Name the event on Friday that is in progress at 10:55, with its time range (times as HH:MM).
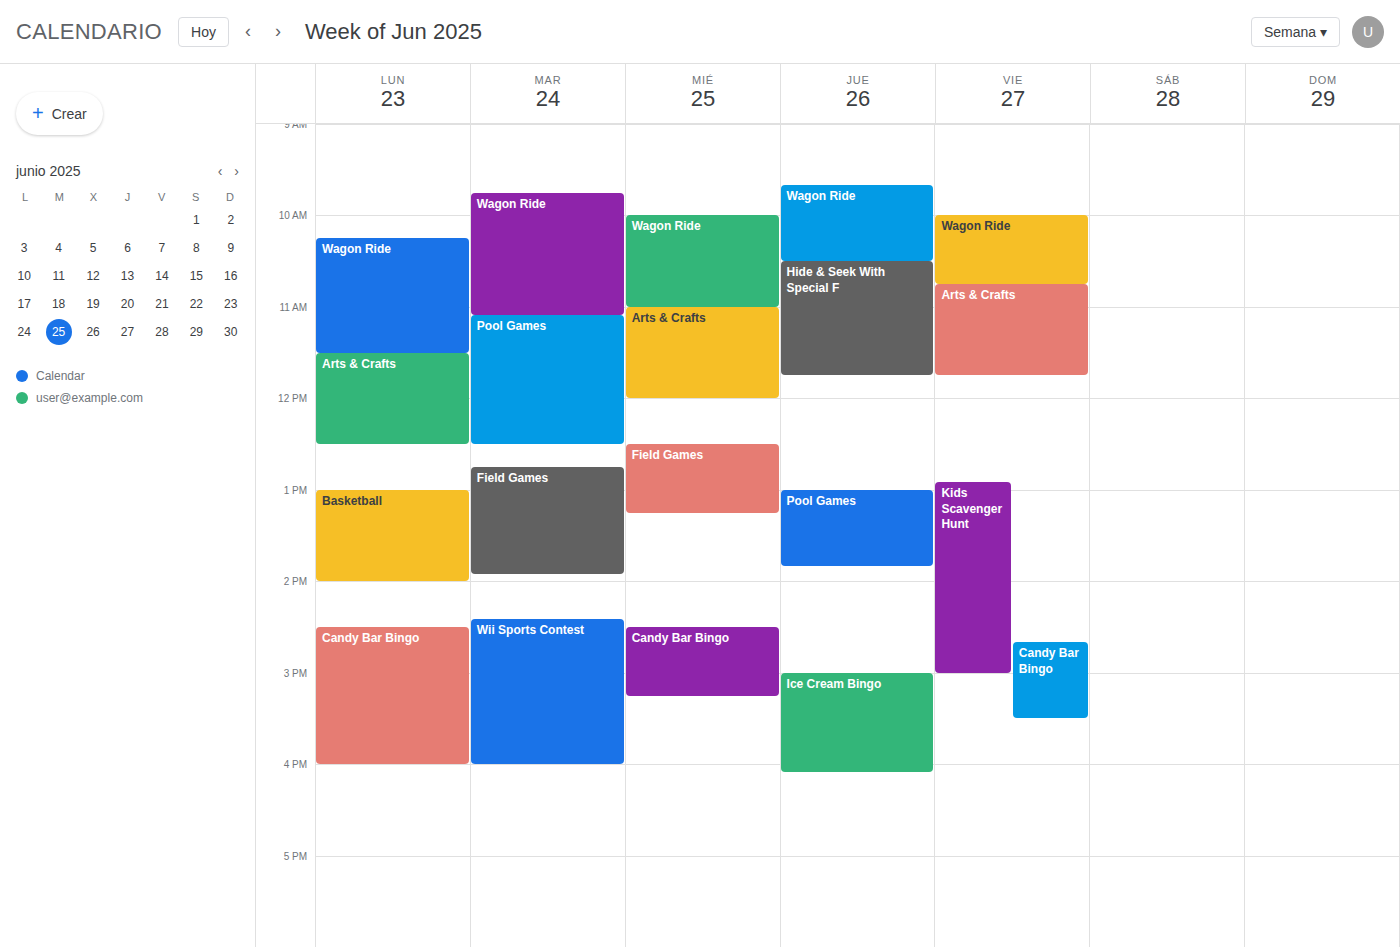
"Arts & Crafts", 10:45 to 11:45